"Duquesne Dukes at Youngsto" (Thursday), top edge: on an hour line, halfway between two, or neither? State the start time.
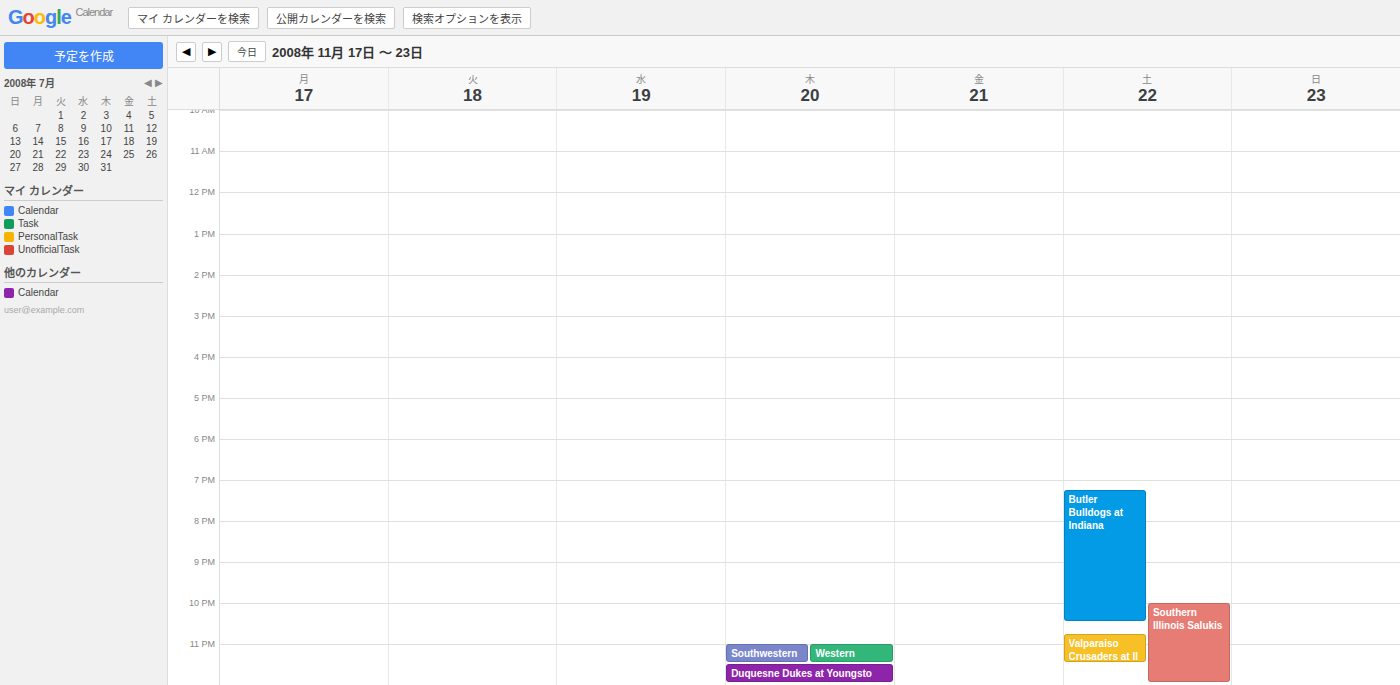
23:30 -- halfway between the 23:00 and 24:00 lines.